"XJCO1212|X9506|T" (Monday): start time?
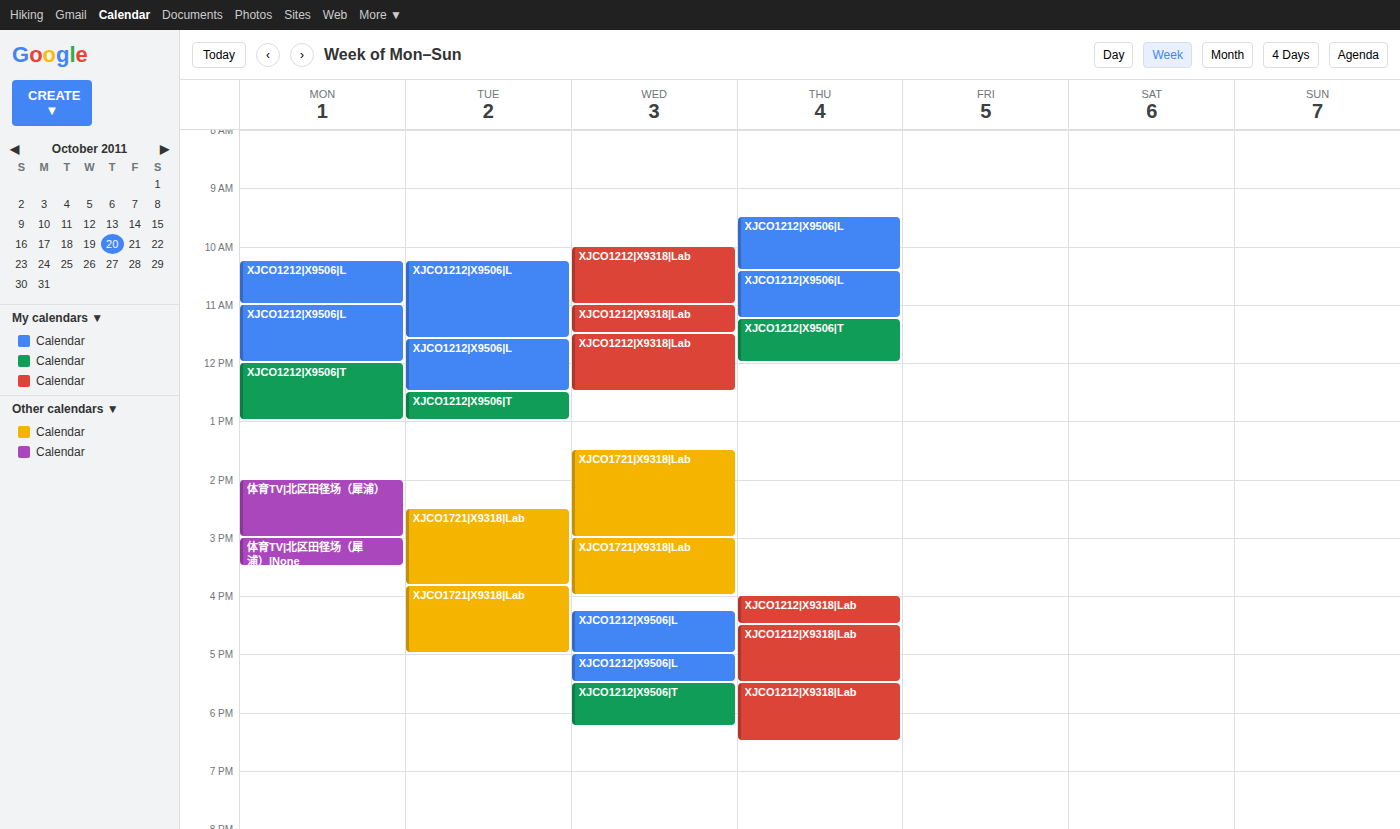
12:00 PM